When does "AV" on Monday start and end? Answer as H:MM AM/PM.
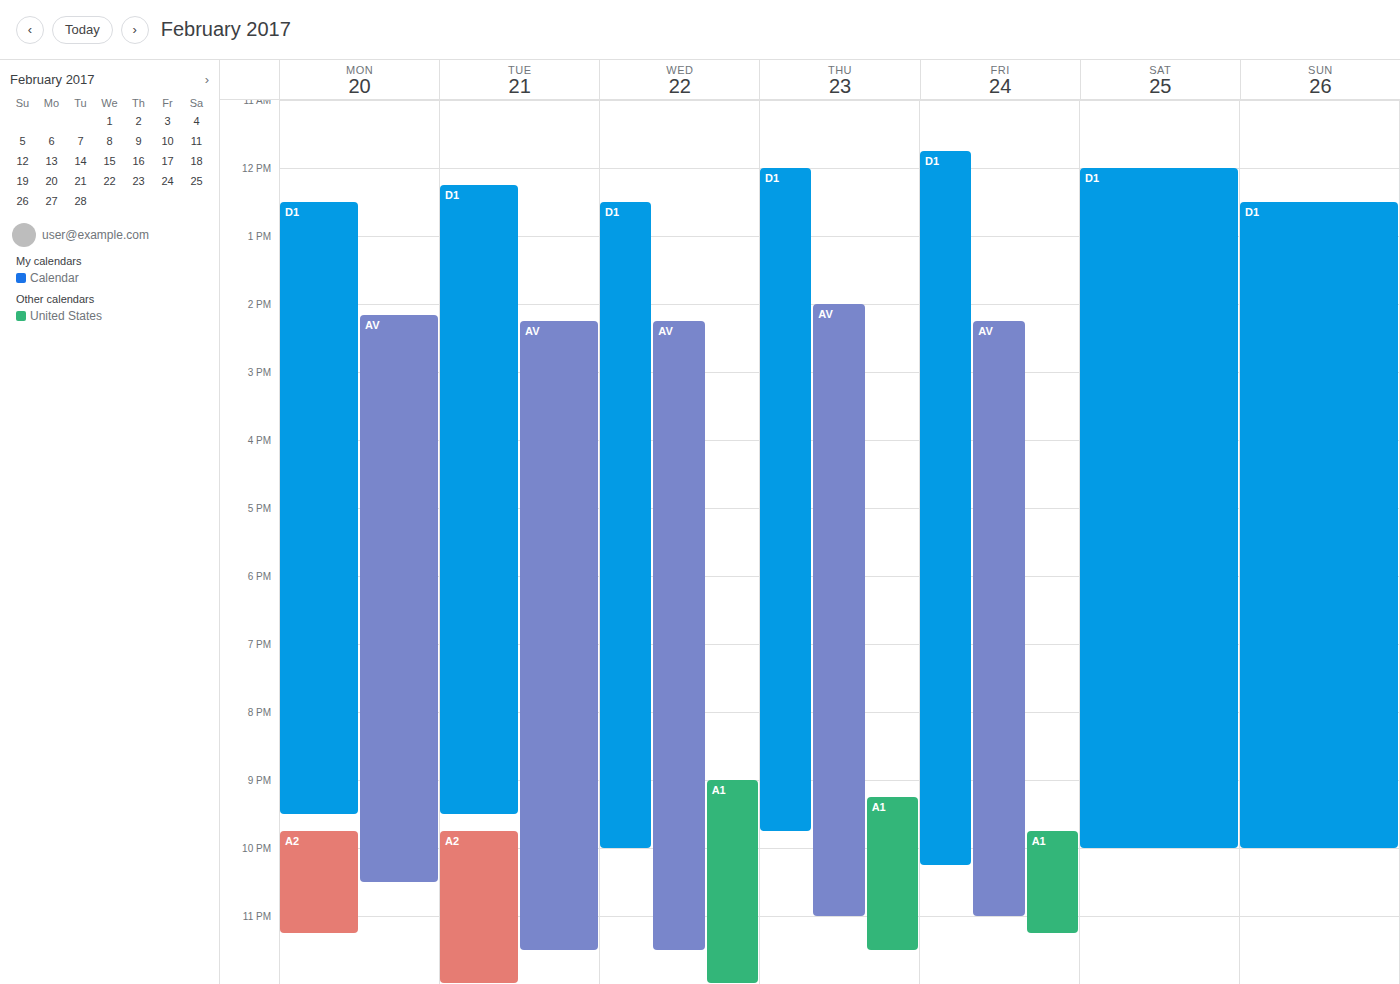
2:10 PM to 10:30 PM